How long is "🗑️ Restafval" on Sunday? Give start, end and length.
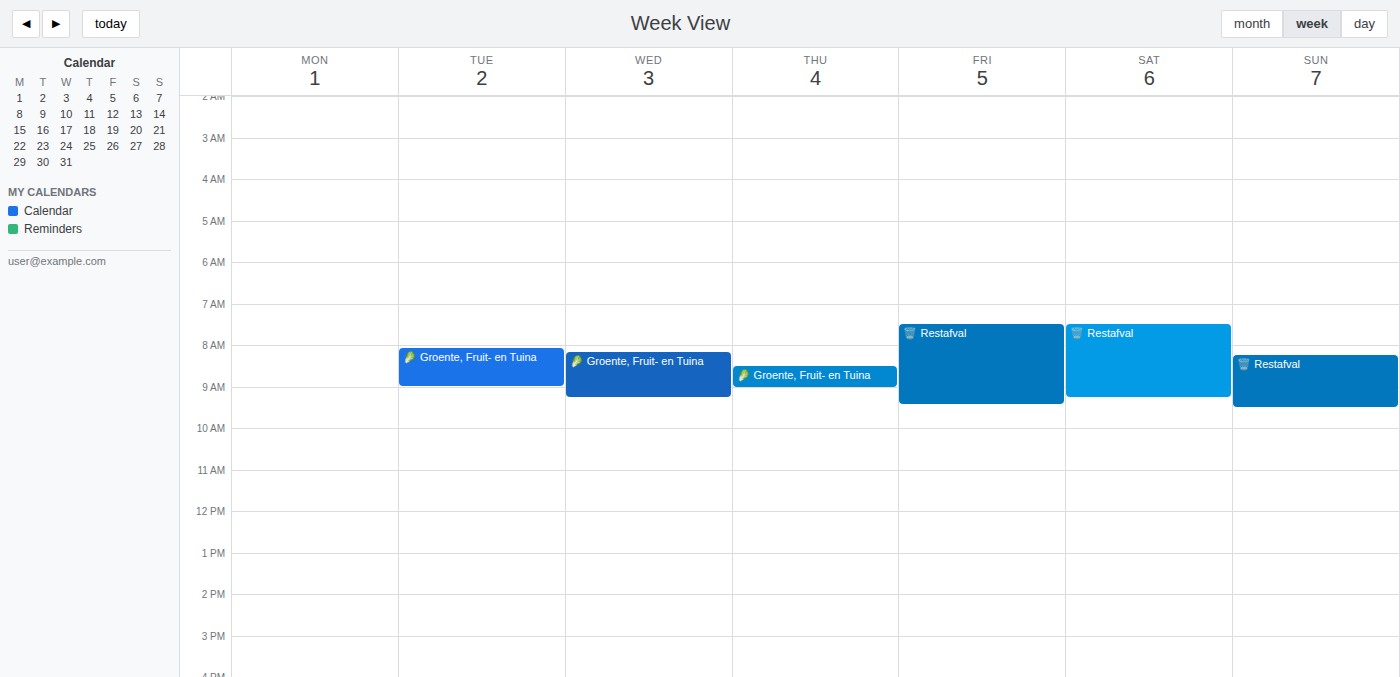
8:15 AM to 9:30 AM, 1 hour 15 minutes